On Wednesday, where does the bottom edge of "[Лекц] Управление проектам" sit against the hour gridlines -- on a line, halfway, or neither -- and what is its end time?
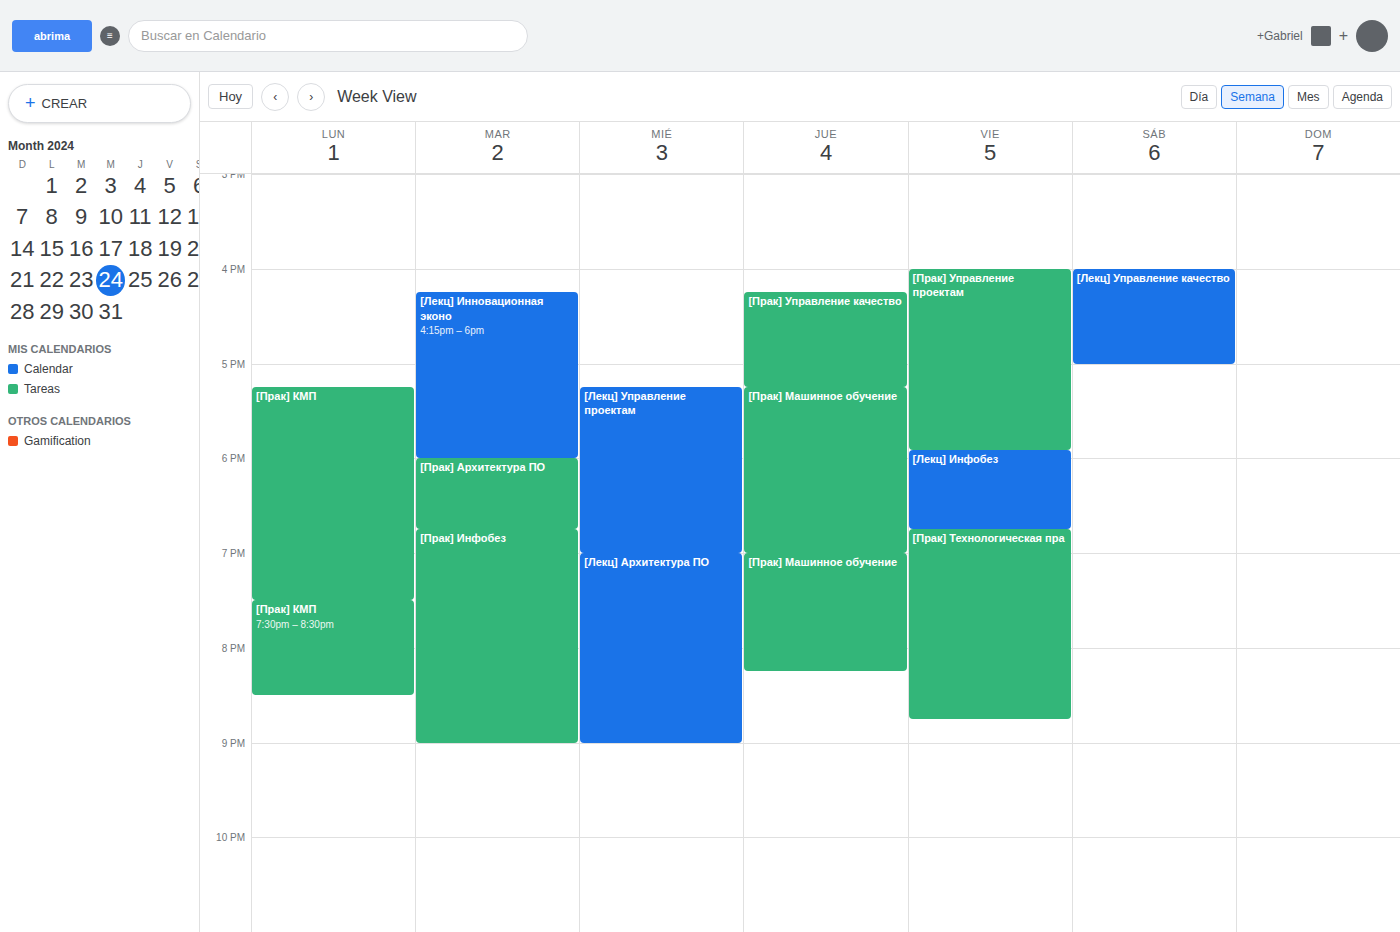
7:00 PM -- exactly on the 7 PM line.